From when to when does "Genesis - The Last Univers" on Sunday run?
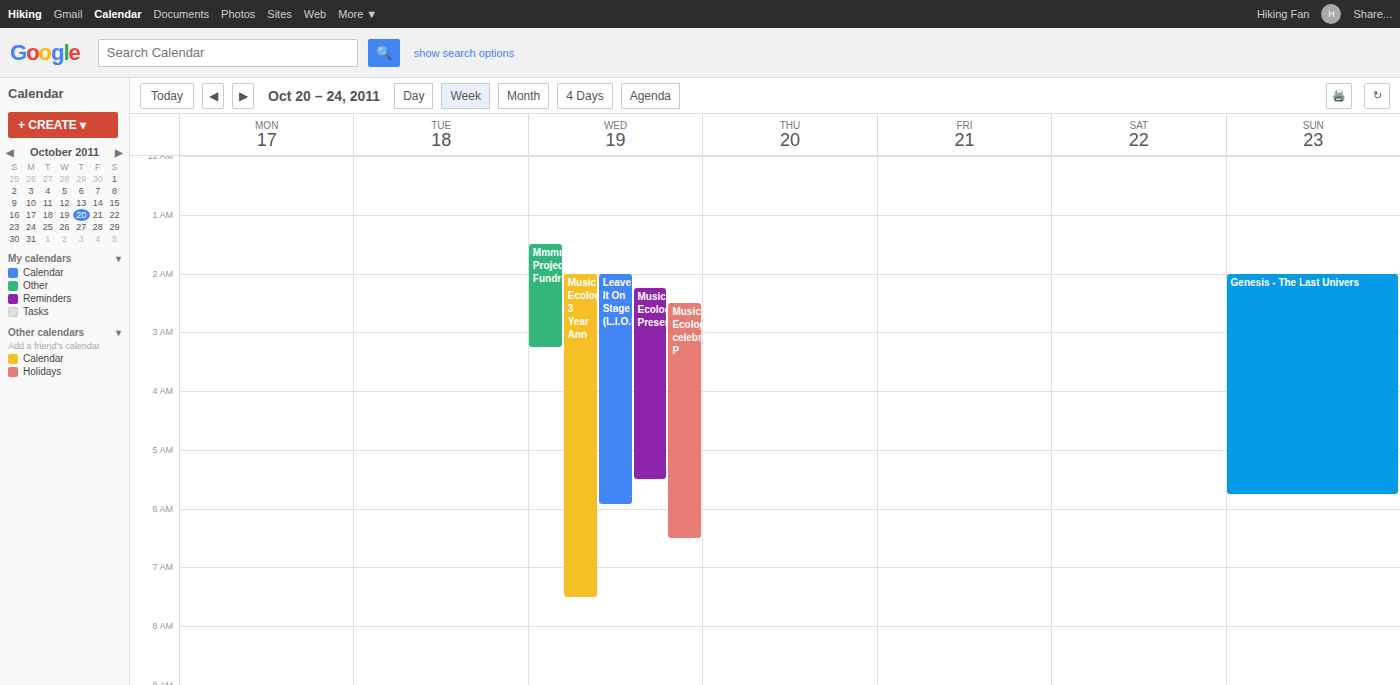
2:00 AM to 5:45 AM